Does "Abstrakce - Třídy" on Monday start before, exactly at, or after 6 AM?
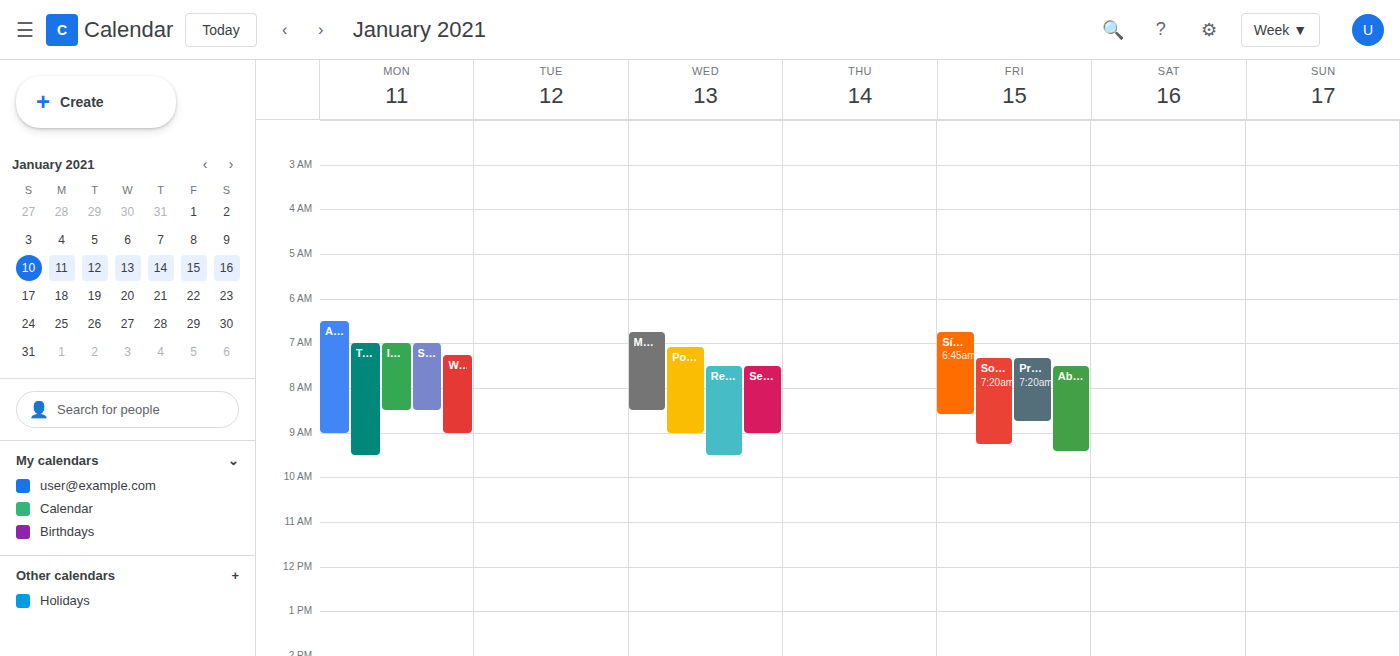
6:30 AM -- after 6 AM, 30 minutes below the 6 AM line.